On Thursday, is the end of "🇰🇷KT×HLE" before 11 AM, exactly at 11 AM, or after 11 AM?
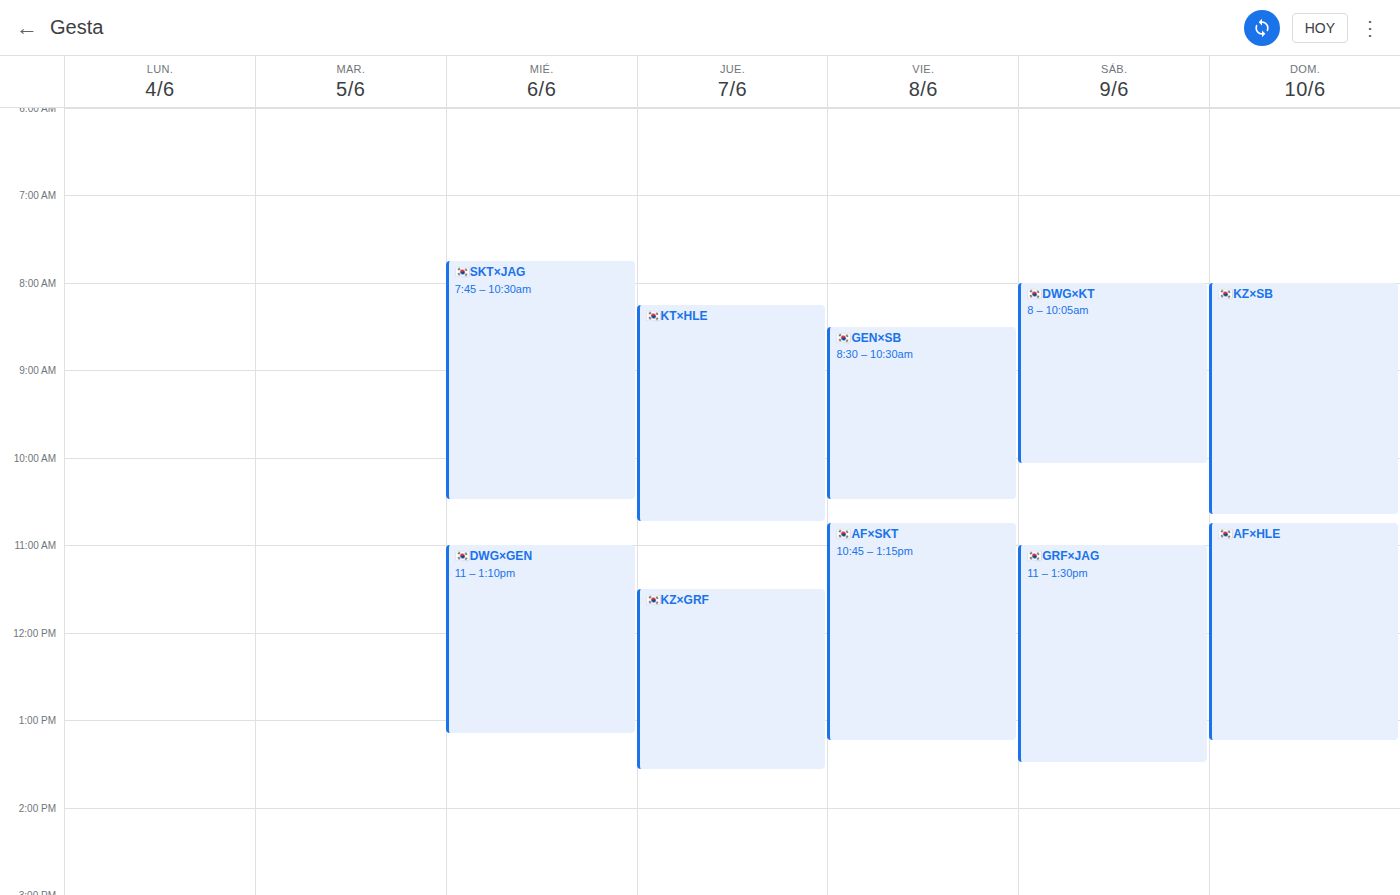
10:45 AM -- before 11 AM, 15 minutes above the 11 AM line.